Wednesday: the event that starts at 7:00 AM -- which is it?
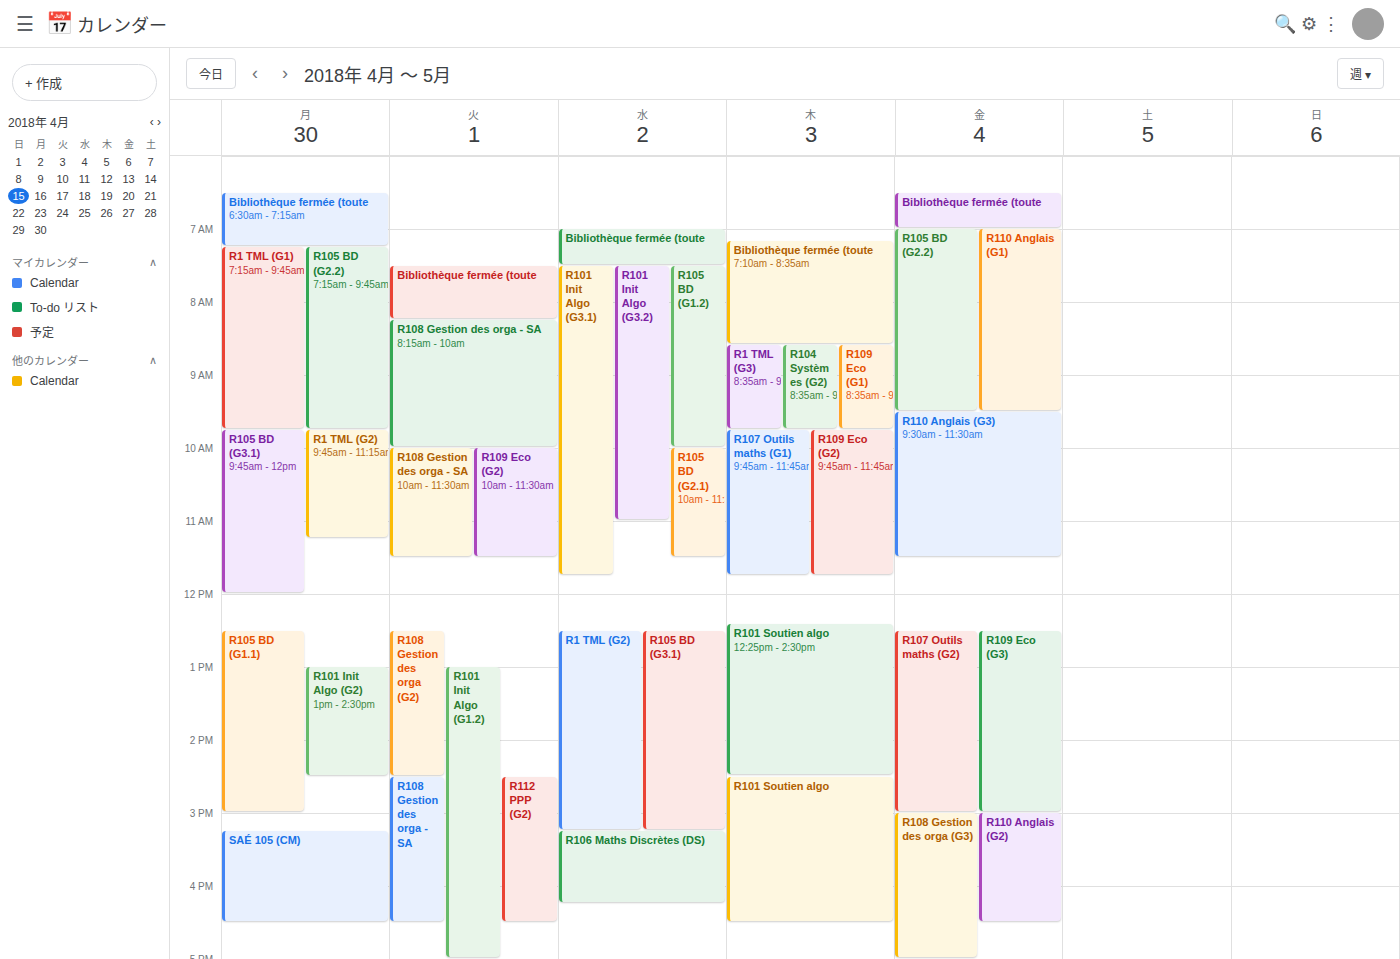
"Bibliothèque fermée (toute"